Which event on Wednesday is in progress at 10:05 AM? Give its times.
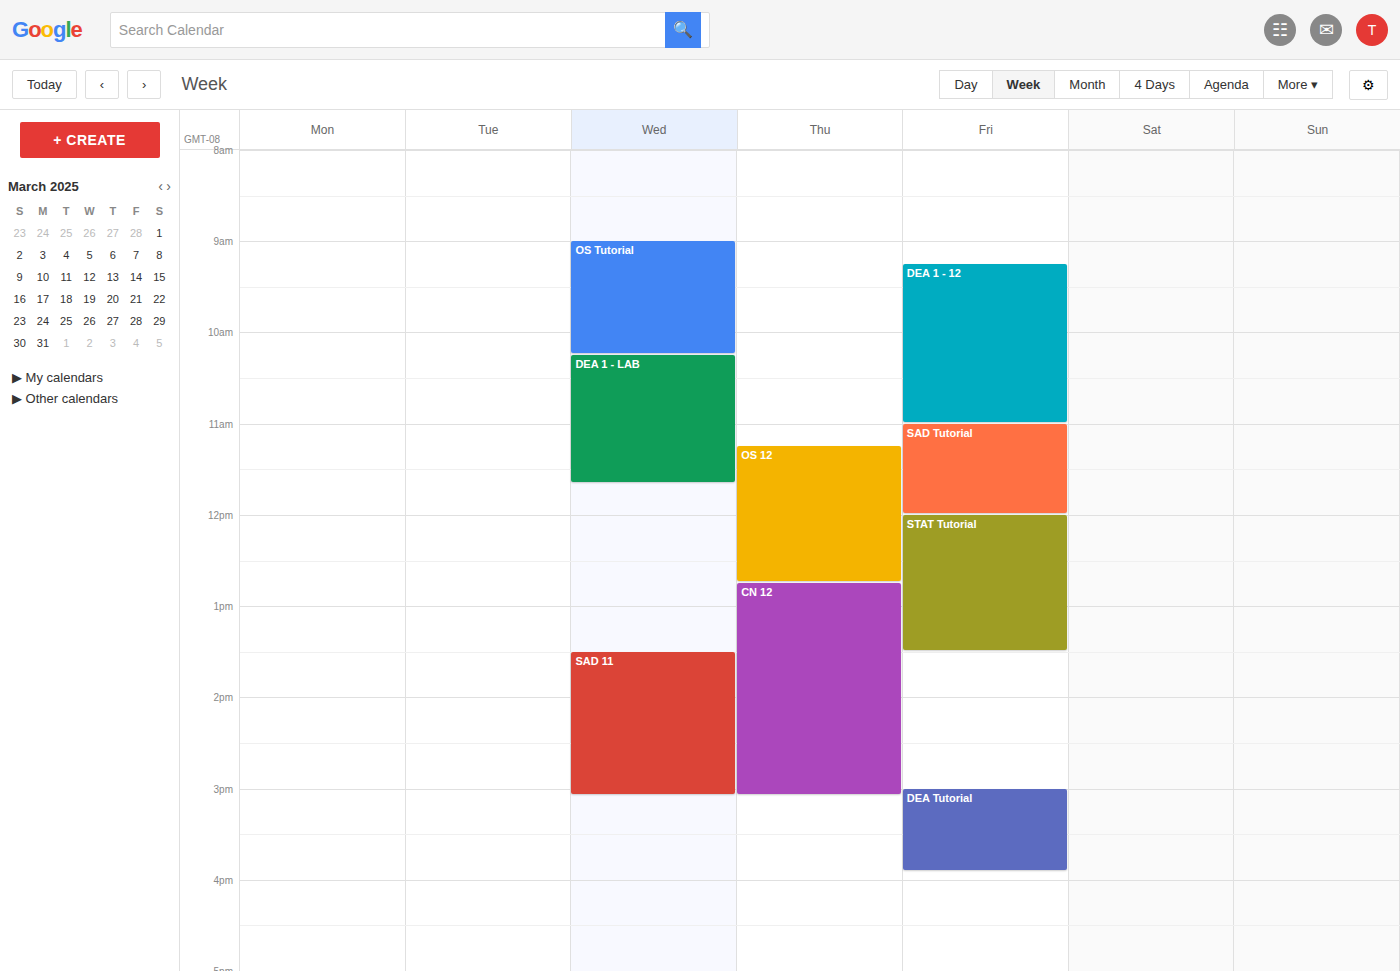
"OS Tutorial", 9:00 AM to 10:15 AM